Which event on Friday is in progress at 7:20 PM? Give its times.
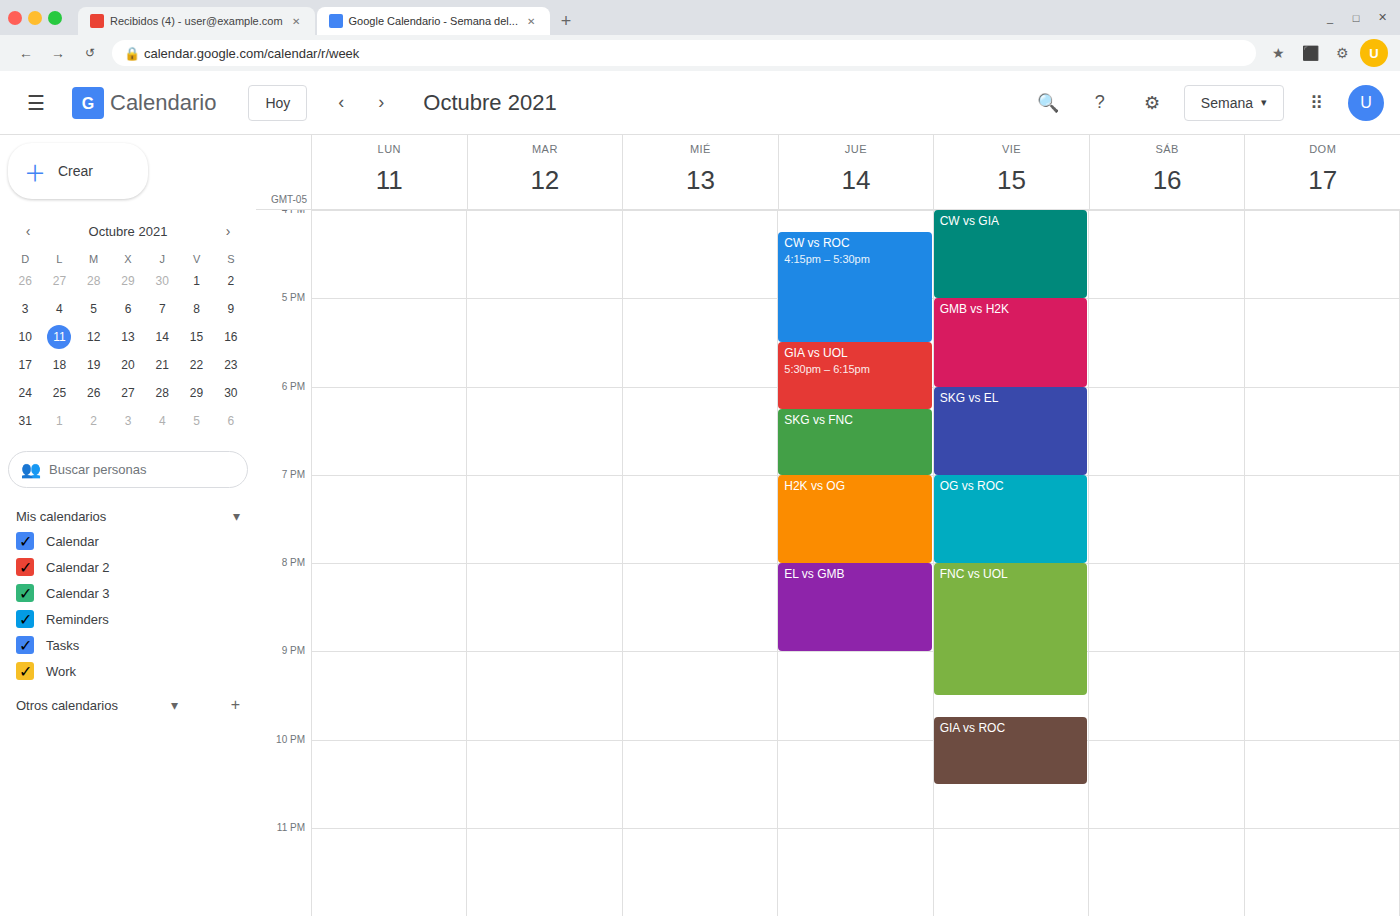
"OG vs ROC", 7:00 PM to 8:00 PM